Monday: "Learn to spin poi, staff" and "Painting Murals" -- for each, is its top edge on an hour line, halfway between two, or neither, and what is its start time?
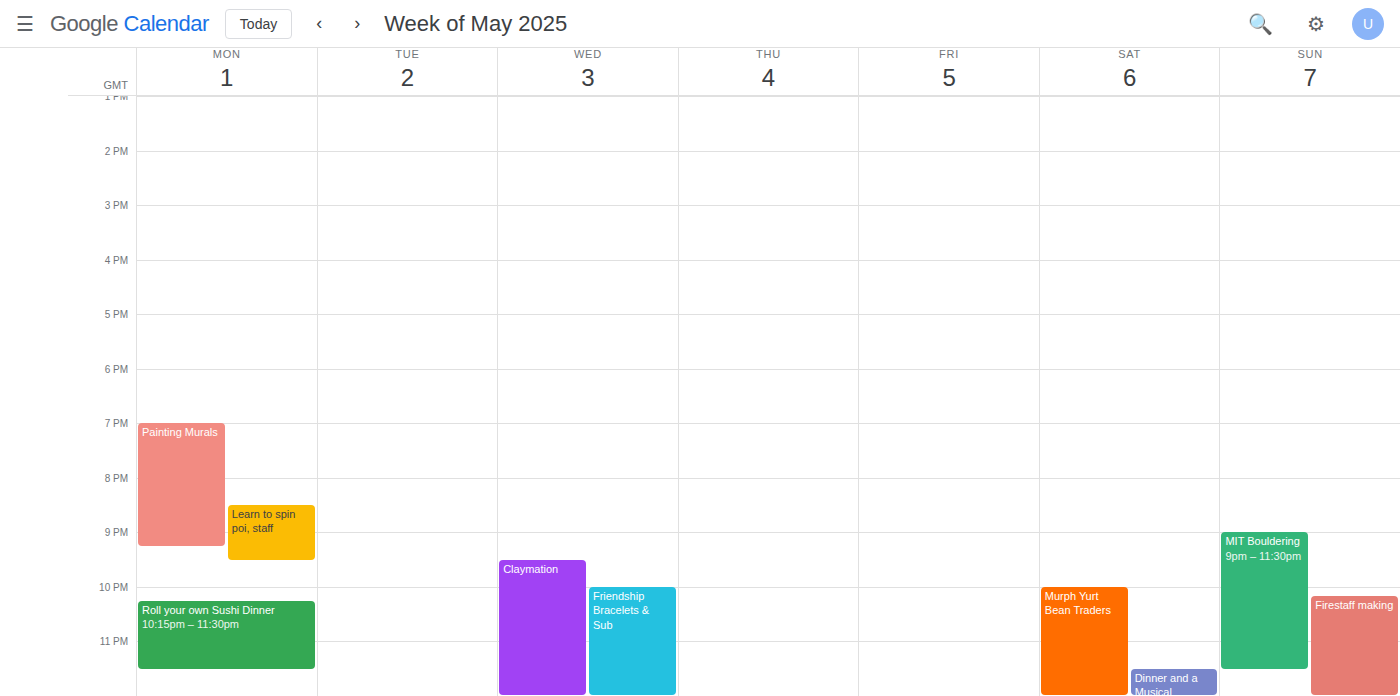
"Learn to spin poi, staff": 20:30, halfway between the 20:00 and 21:00 lines. "Painting Murals": 19:00, exactly on the 19:00 line.